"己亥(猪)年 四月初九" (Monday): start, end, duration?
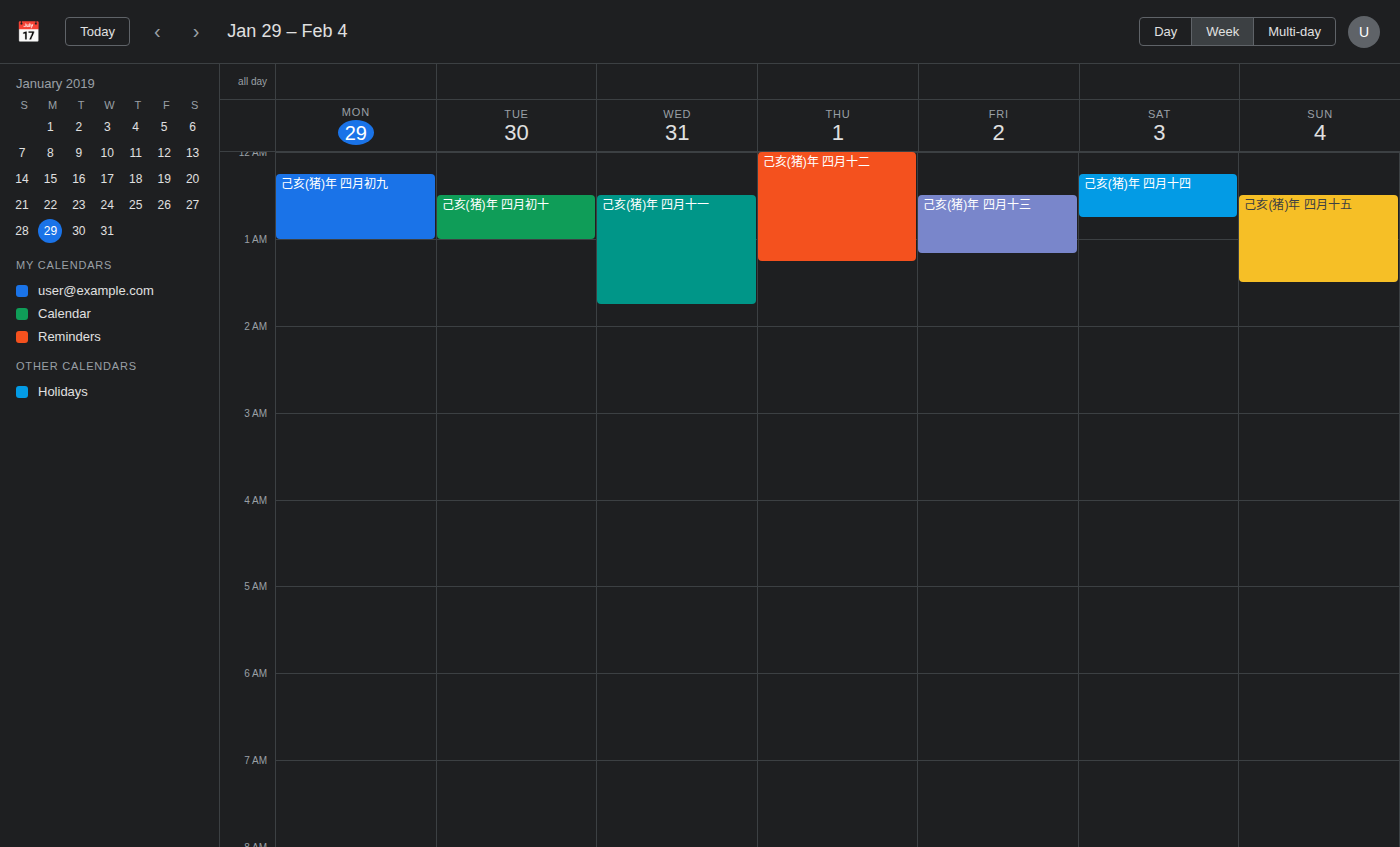
12:15 AM to 1:00 AM, 45 minutes